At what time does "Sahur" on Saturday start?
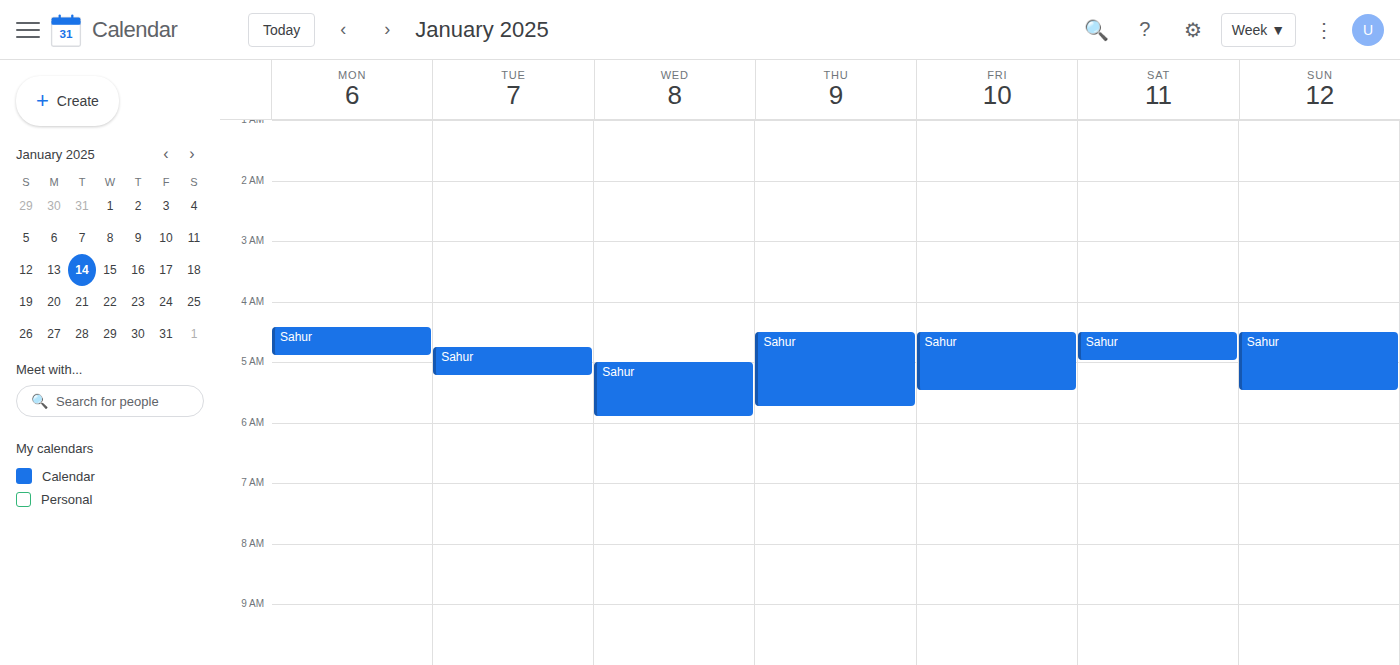
4:30 AM